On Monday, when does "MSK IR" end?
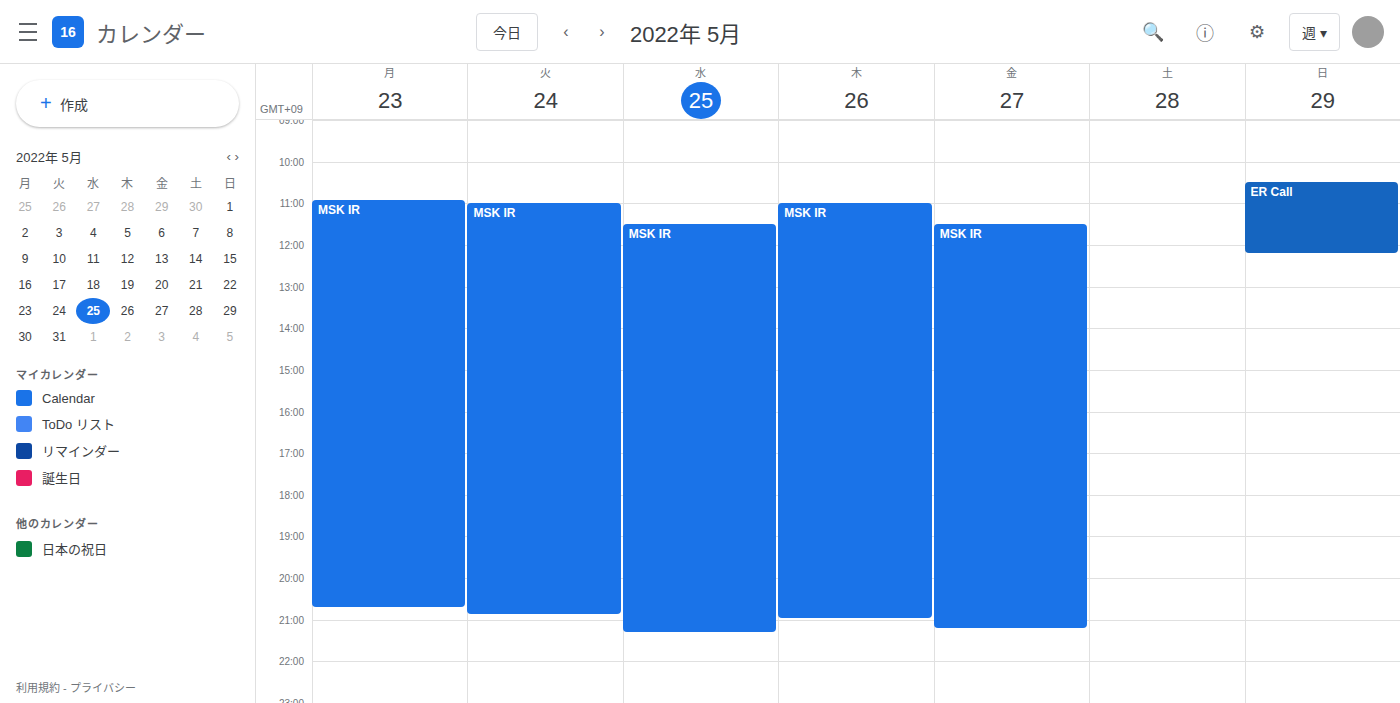
20:45